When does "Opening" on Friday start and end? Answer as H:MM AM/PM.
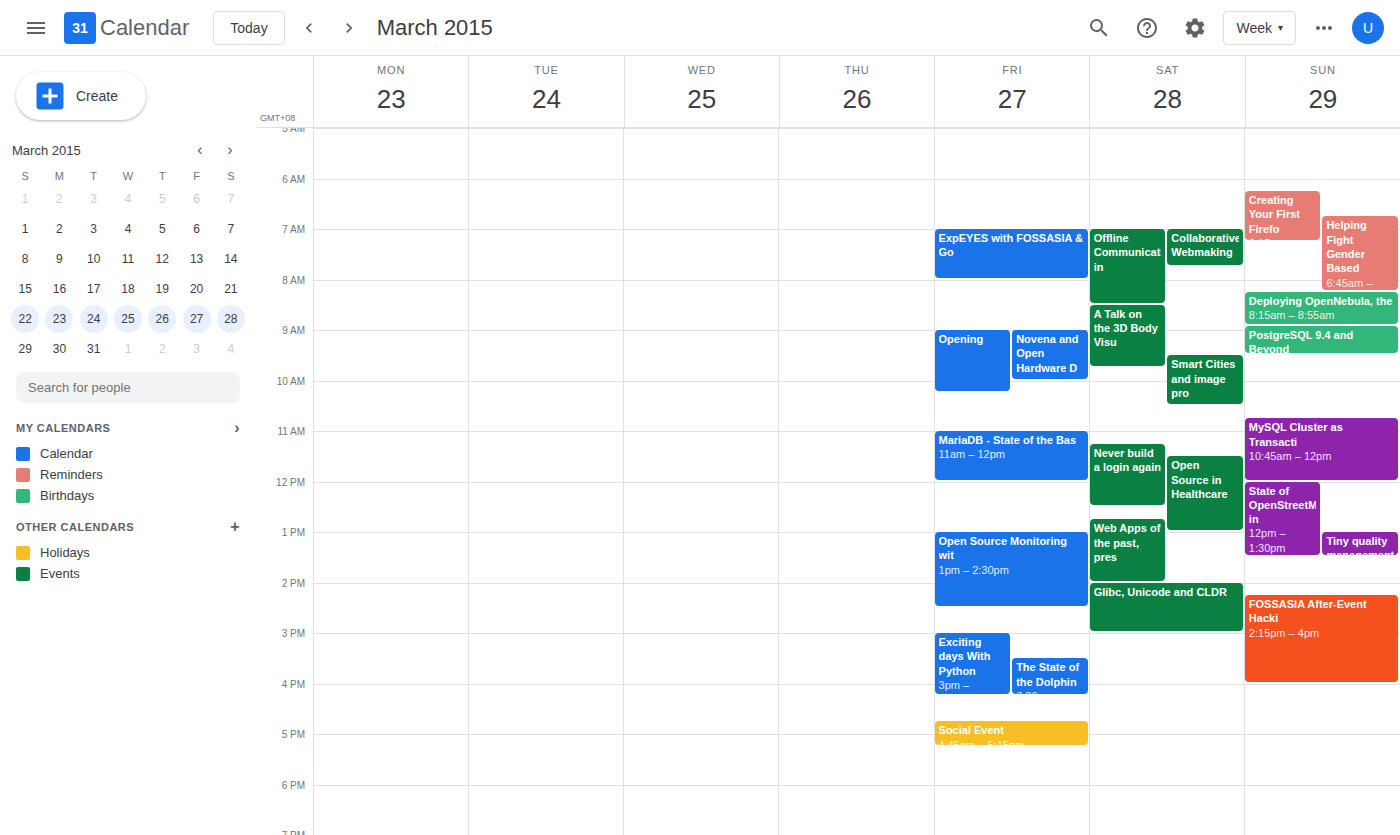
9:00 AM to 10:15 AM